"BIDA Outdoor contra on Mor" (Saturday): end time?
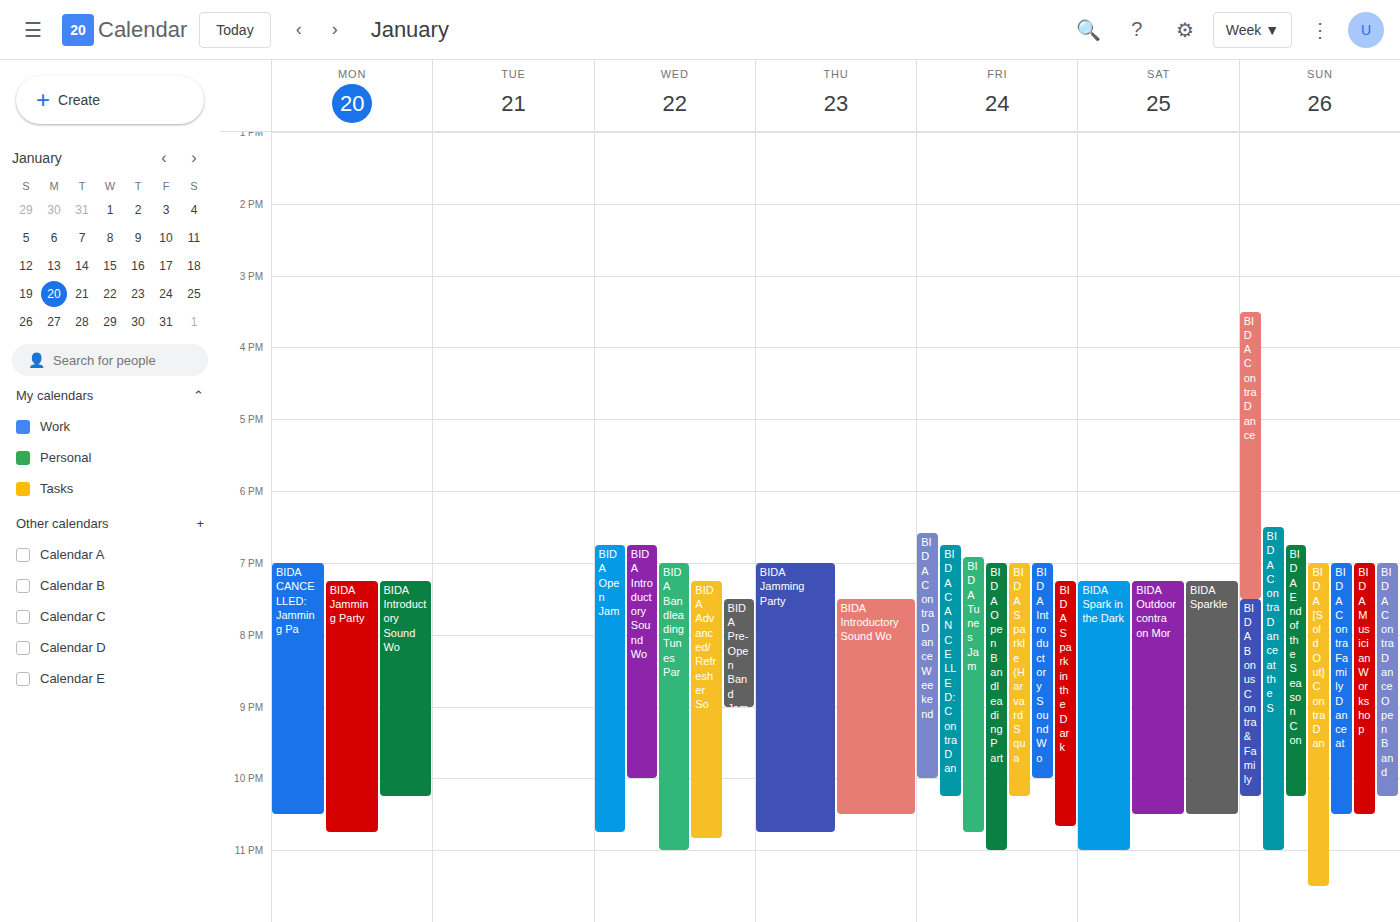
10:30 PM